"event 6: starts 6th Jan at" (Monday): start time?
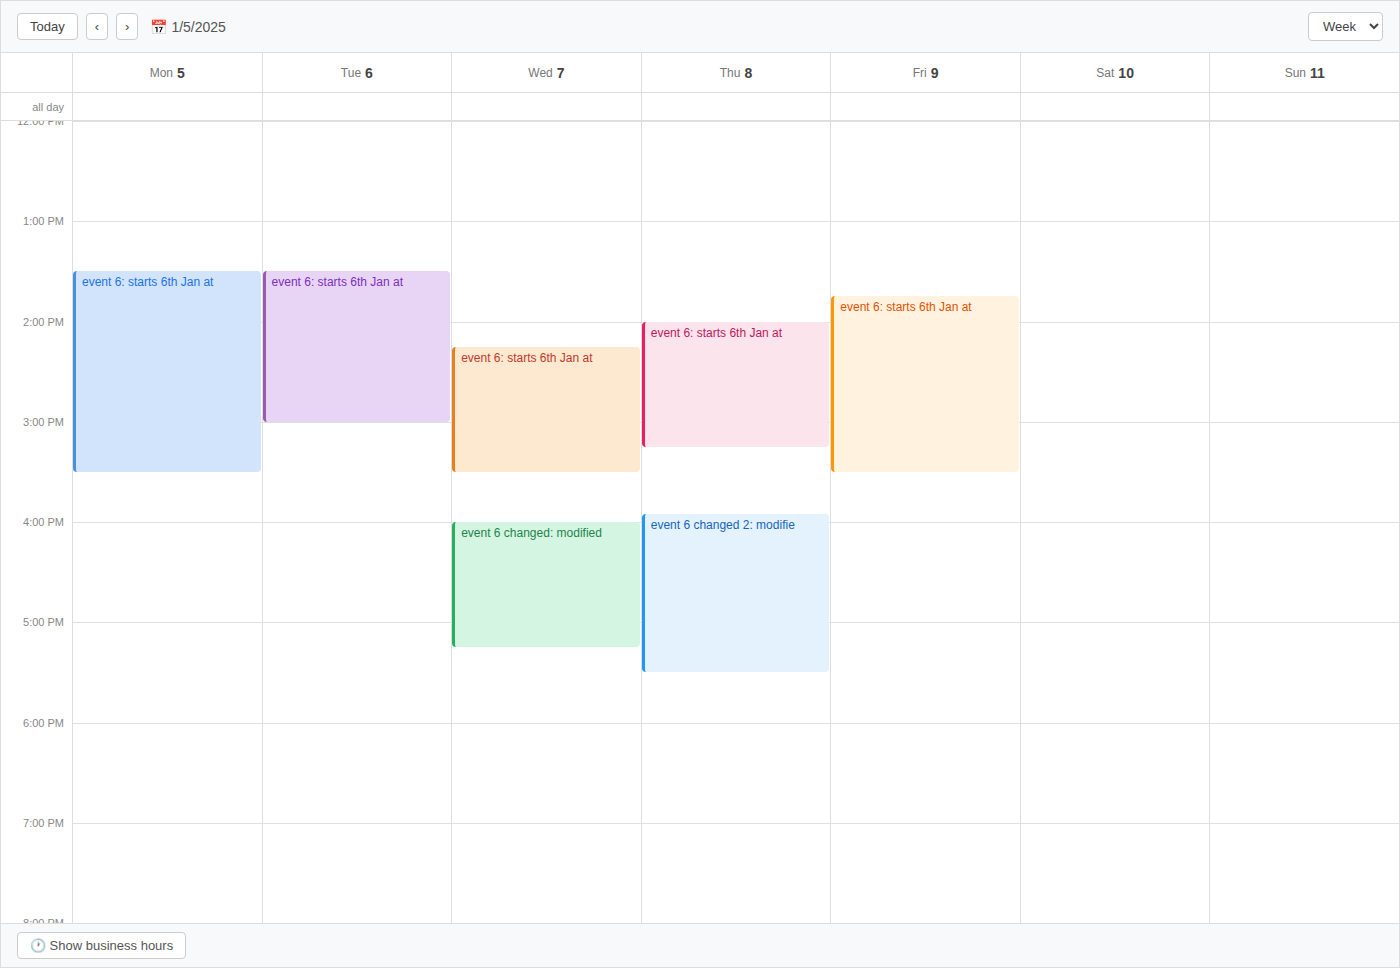
13:30